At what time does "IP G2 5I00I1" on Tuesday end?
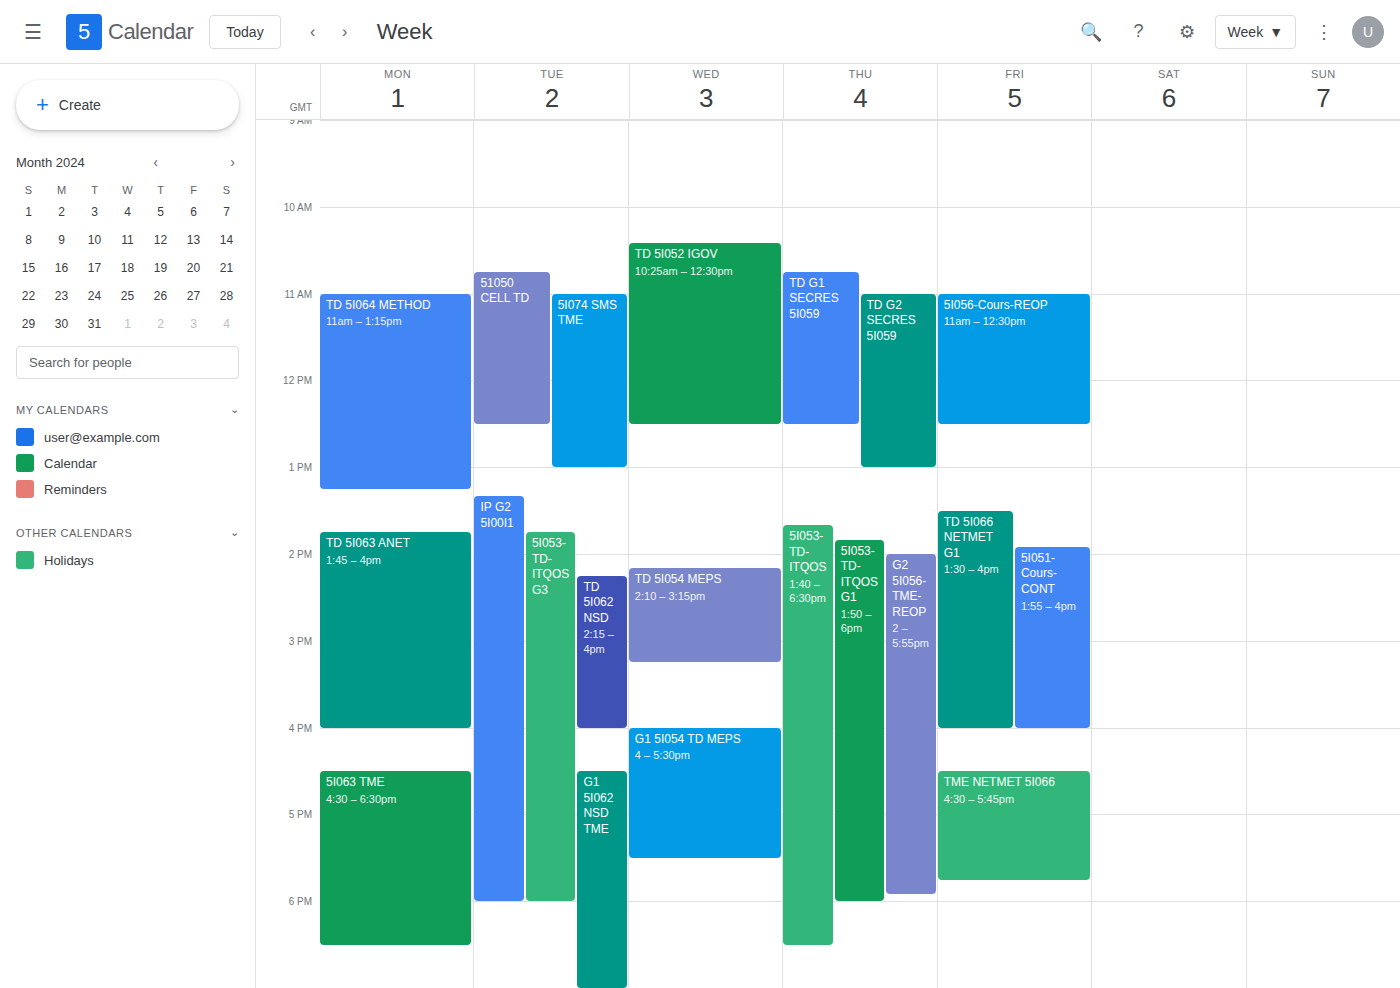
6:00 PM